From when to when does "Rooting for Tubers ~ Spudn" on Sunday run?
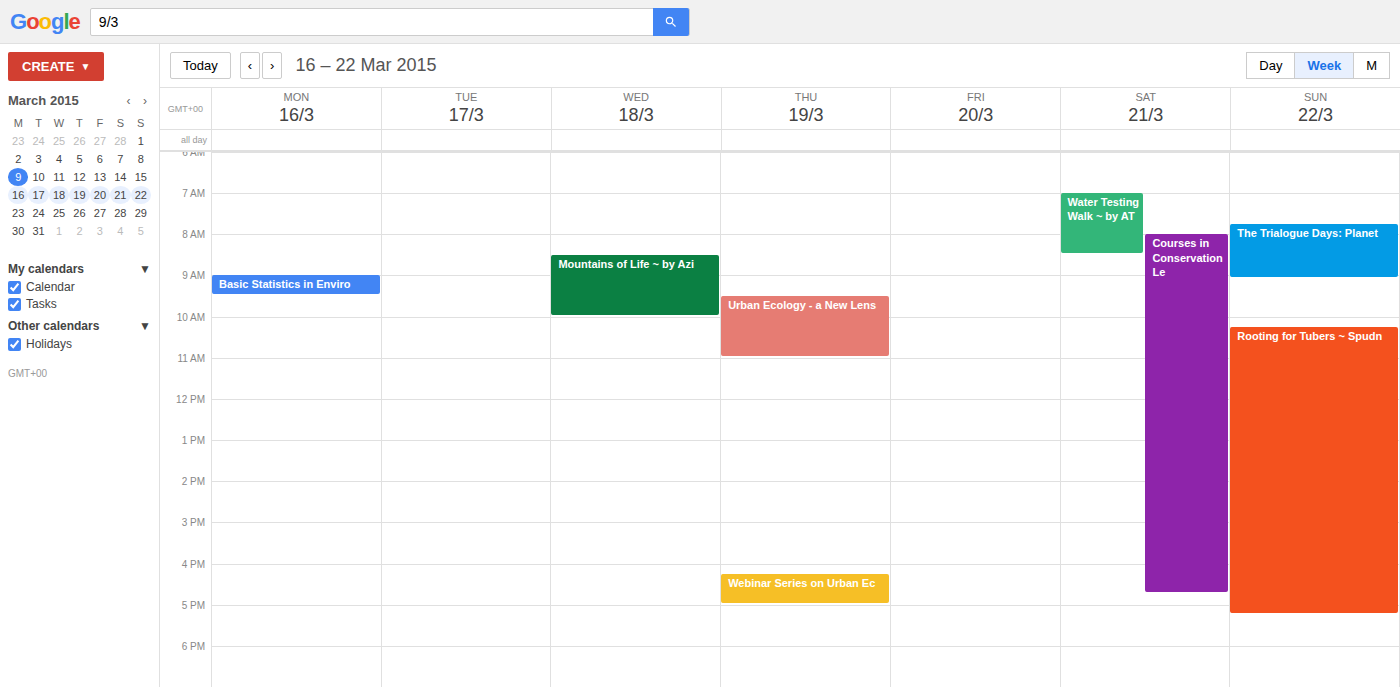
10:15 AM to 5:15 PM